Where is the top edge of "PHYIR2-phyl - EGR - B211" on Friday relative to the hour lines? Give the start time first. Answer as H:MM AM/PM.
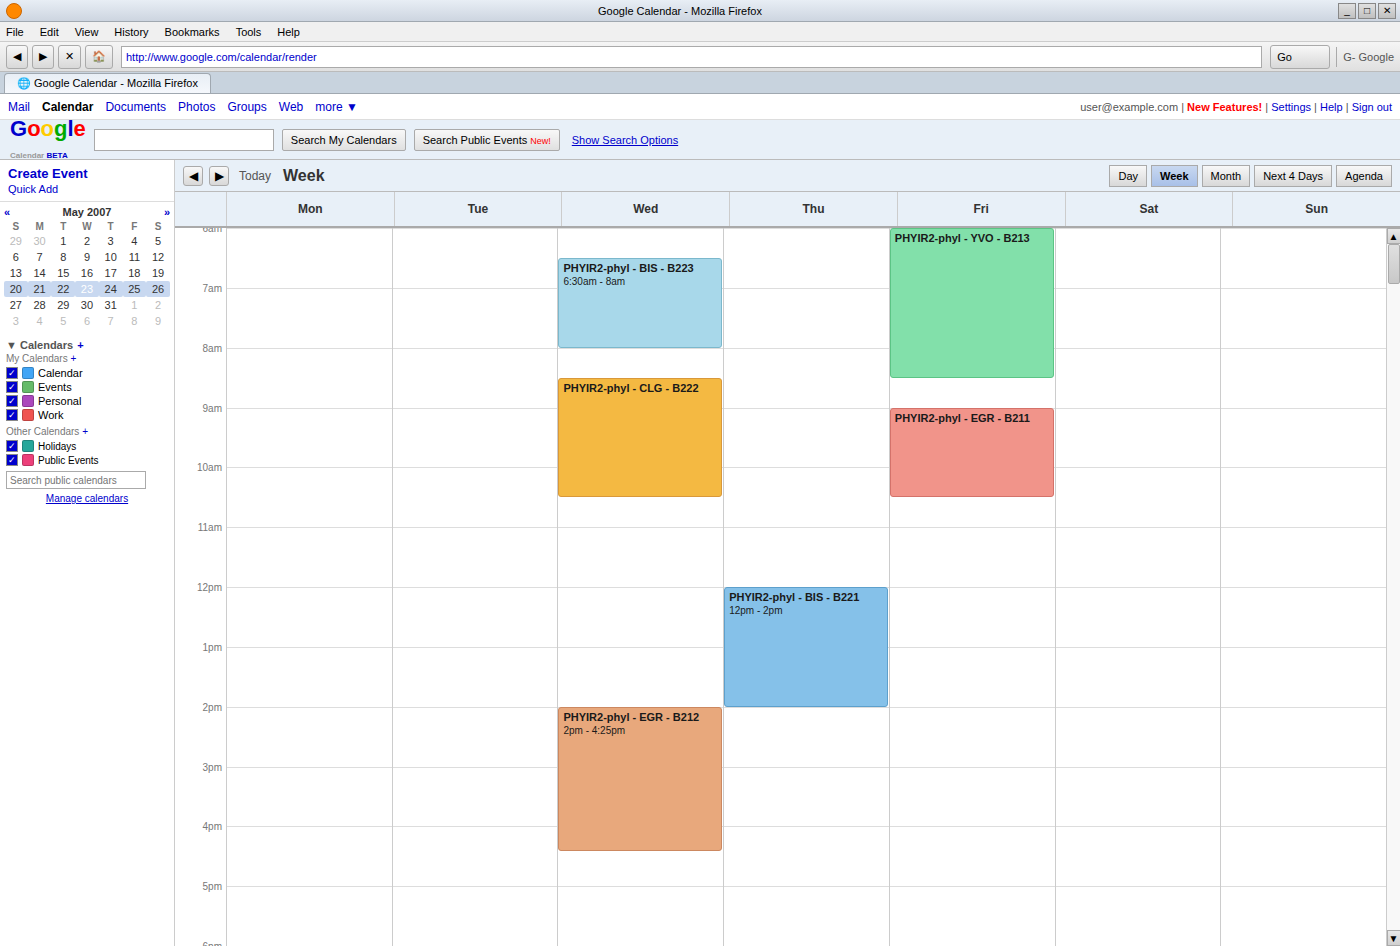
9:00 AM -- exactly on the 9 AM line.